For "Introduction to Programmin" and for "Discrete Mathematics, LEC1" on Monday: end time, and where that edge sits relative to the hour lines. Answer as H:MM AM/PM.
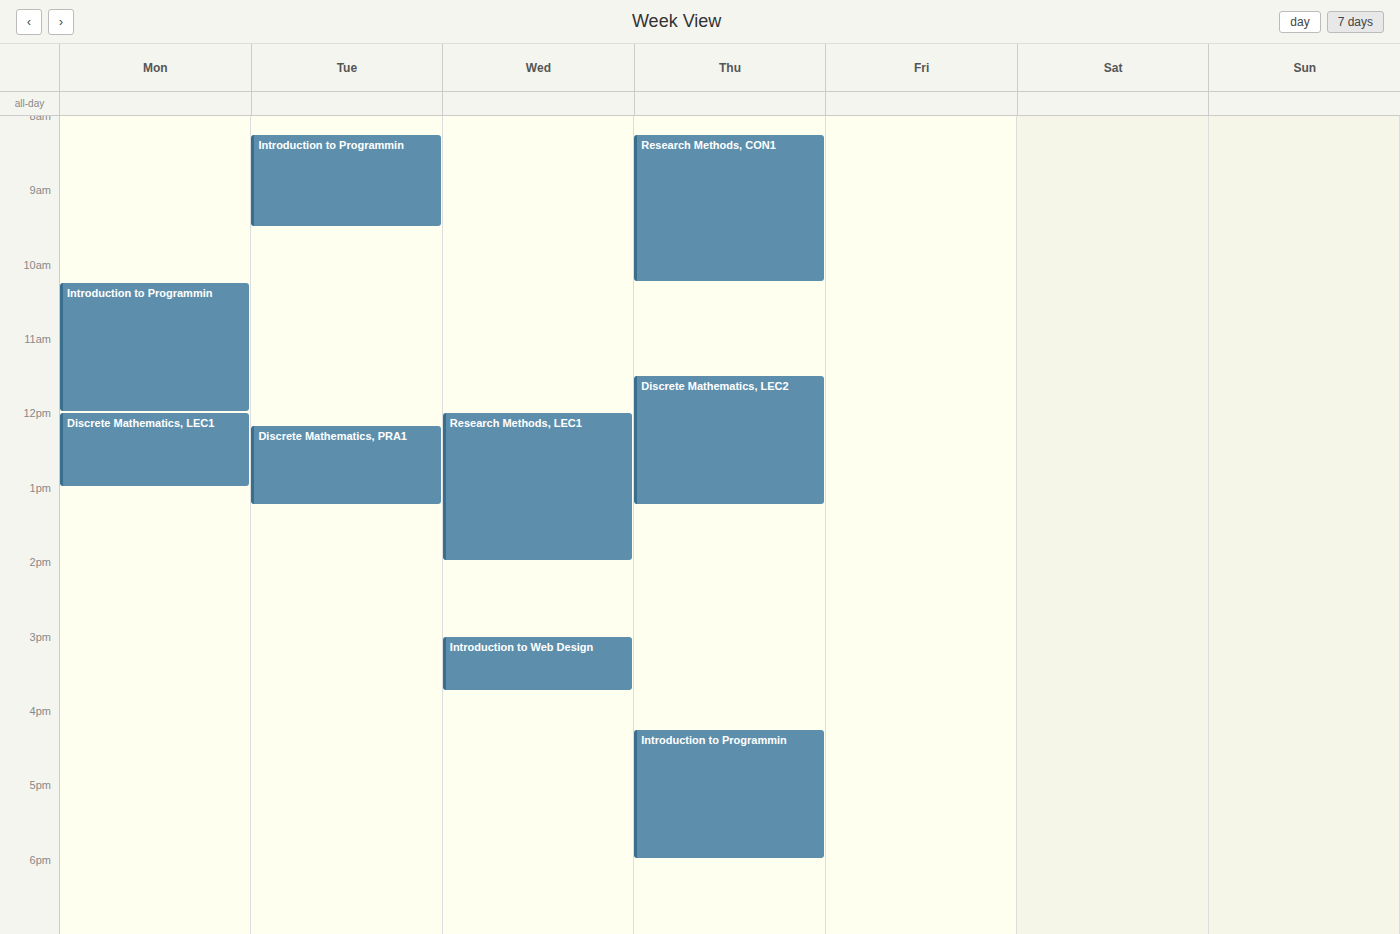
"Introduction to Programmin": 12:00 PM, exactly on the 12 PM line. "Discrete Mathematics, LEC1": 1:00 PM, exactly on the 1 PM line.